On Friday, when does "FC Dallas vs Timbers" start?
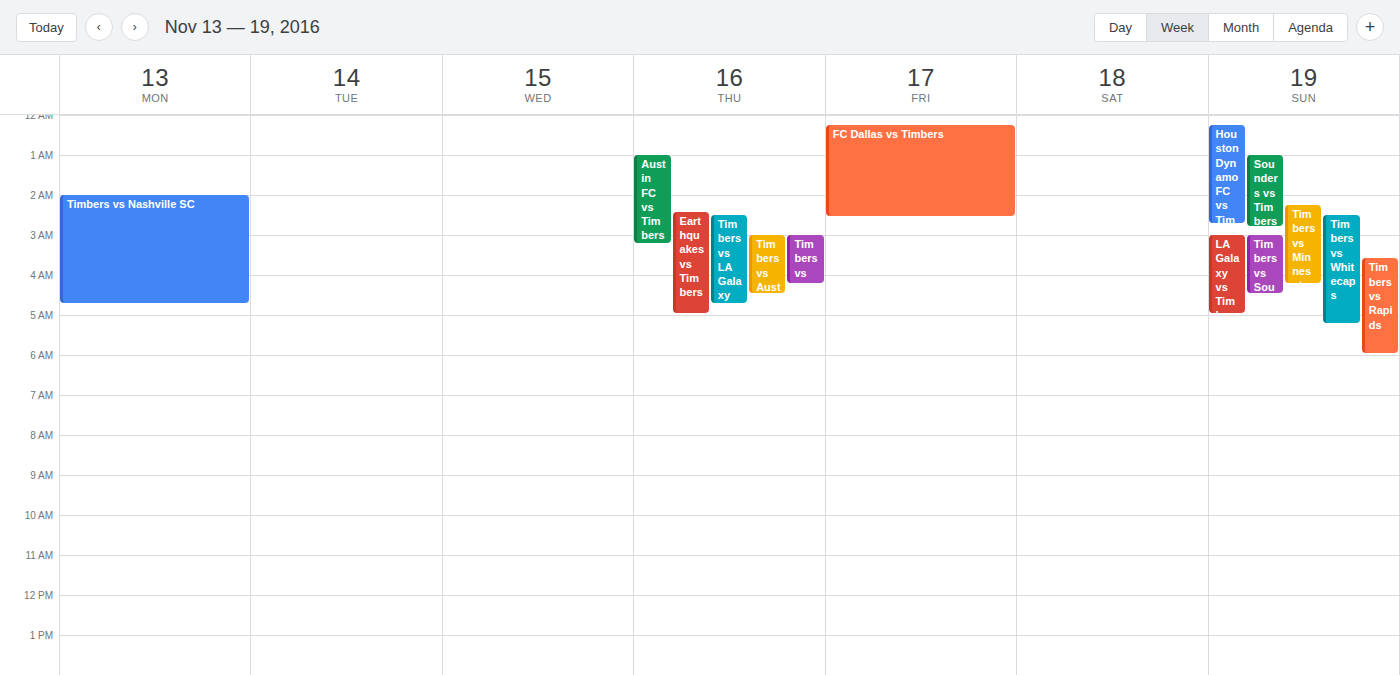
12:15 AM